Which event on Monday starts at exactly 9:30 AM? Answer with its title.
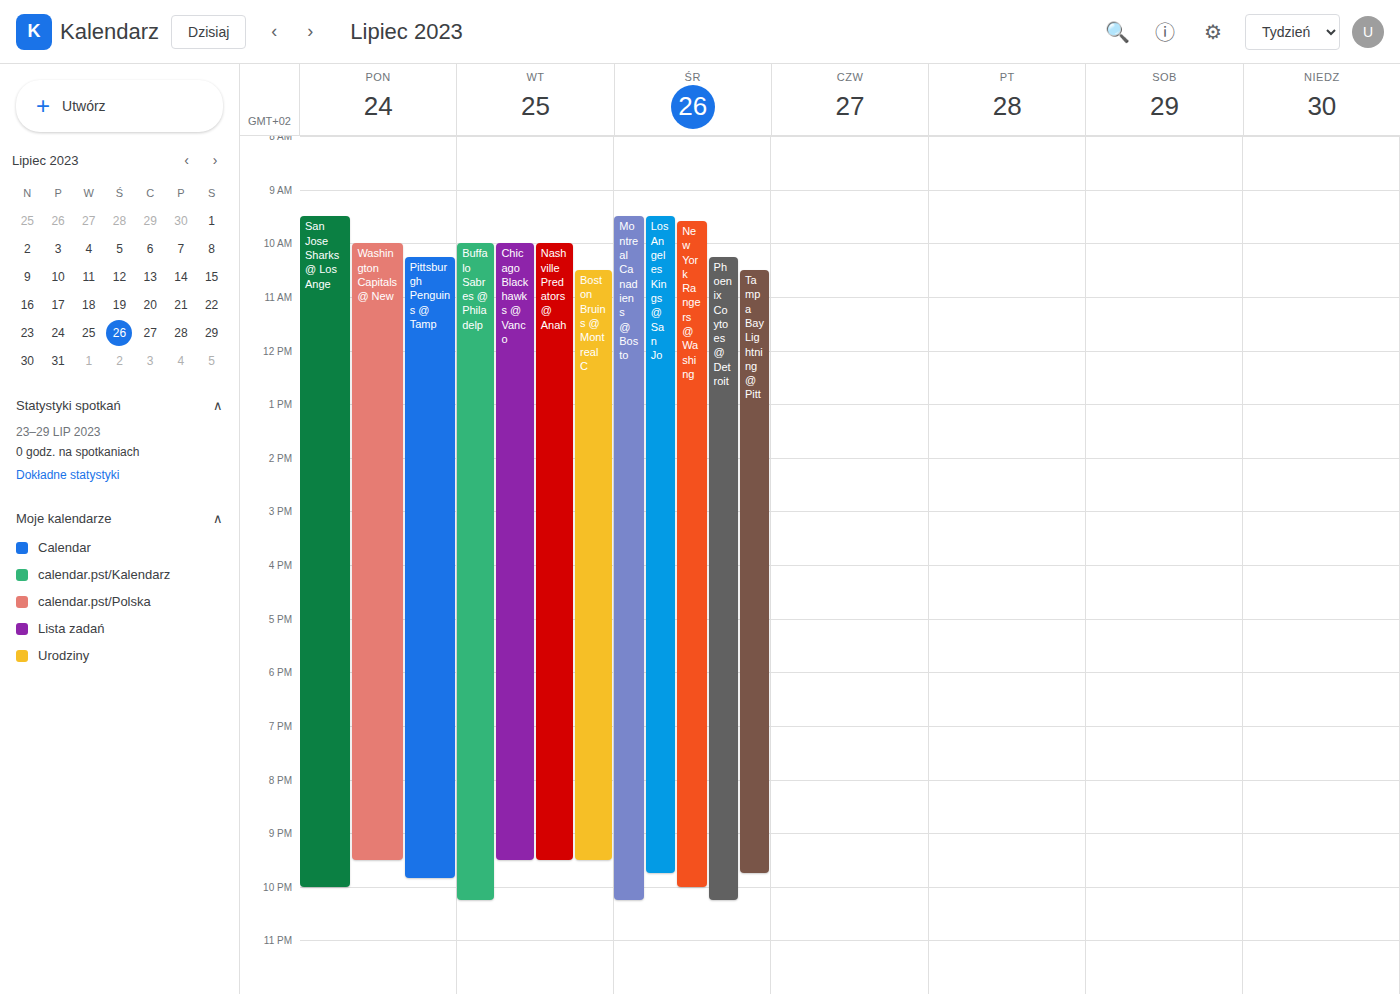
"San Jose Sharks @ Los Ange"